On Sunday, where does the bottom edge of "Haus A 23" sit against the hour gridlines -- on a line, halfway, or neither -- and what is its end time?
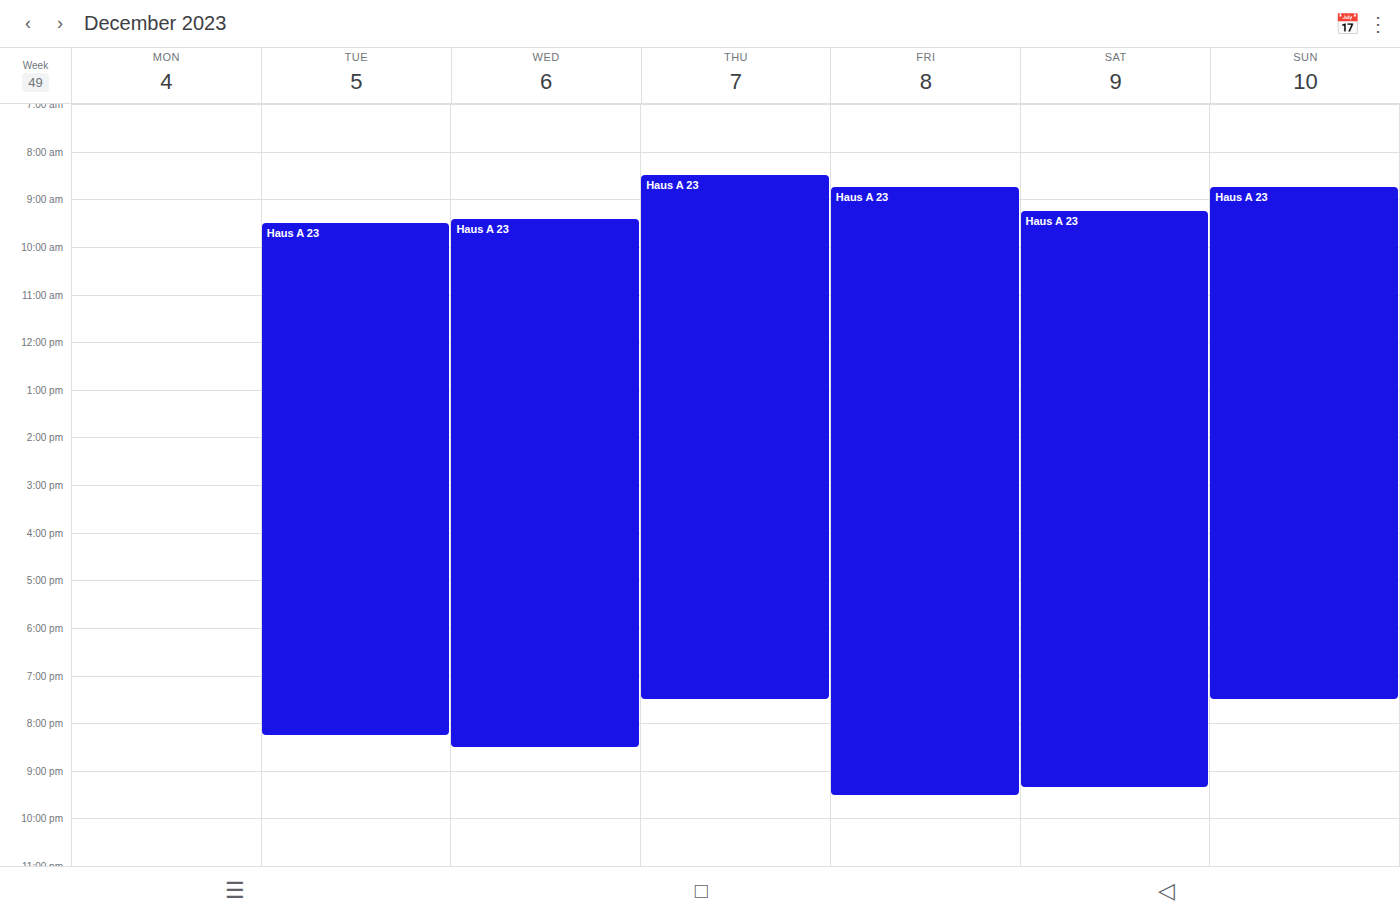
7:30 PM -- halfway between the 7 PM and 8 PM lines.